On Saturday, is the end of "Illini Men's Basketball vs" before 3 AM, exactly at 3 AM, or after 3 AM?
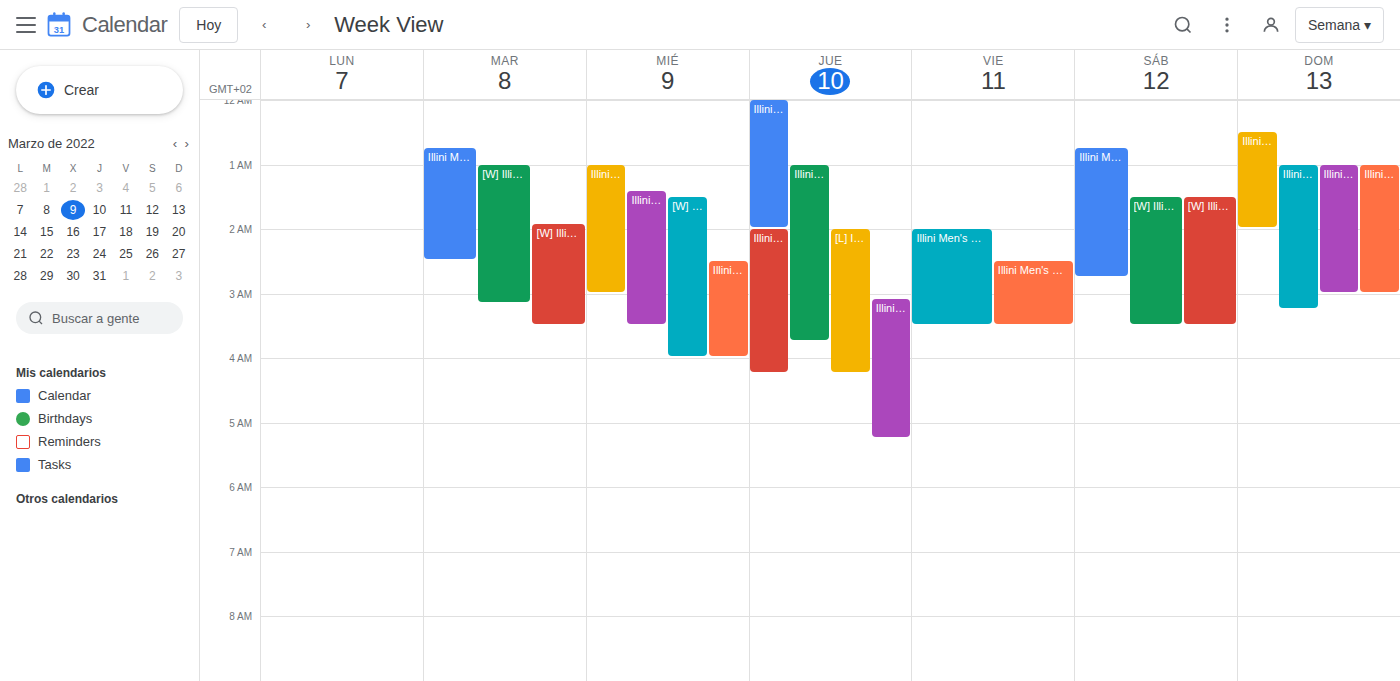
2:45 AM -- before 3 AM, 15 minutes above the 3 AM line.